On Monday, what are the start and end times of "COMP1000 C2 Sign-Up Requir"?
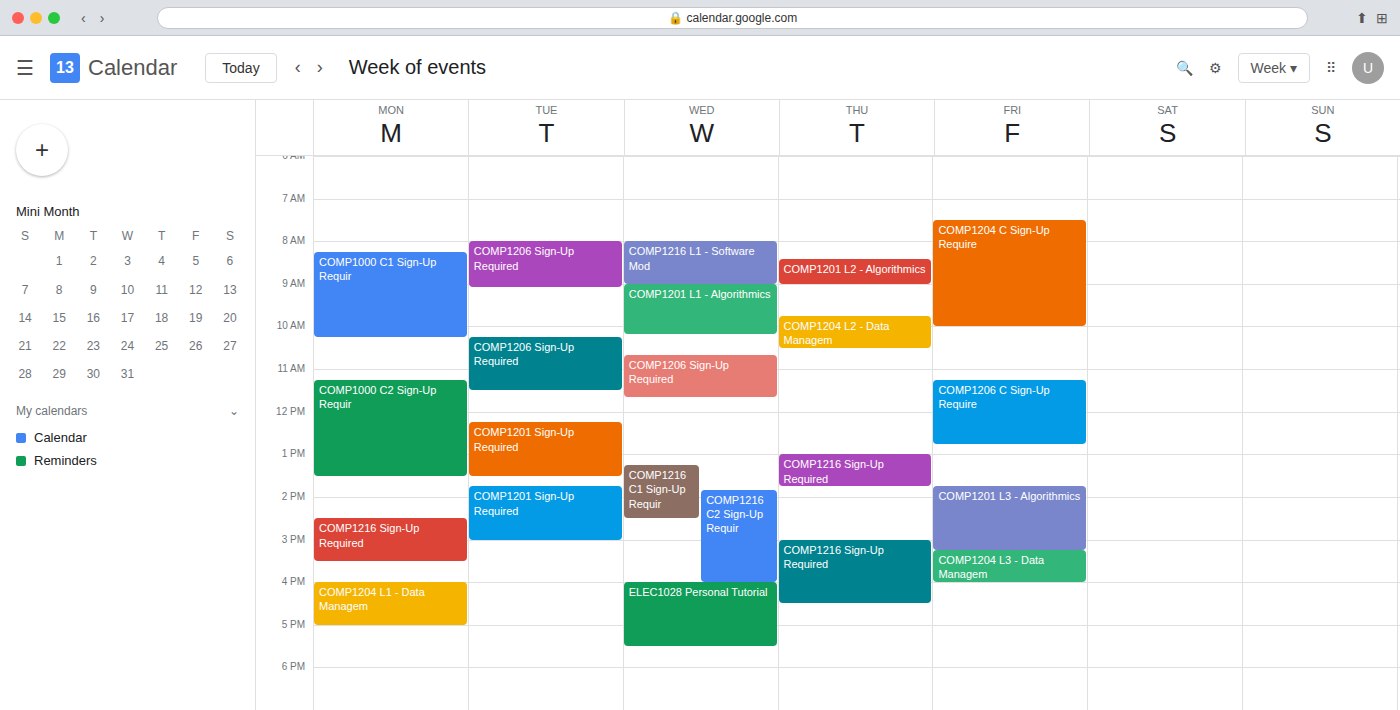
11:15 AM to 1:30 PM